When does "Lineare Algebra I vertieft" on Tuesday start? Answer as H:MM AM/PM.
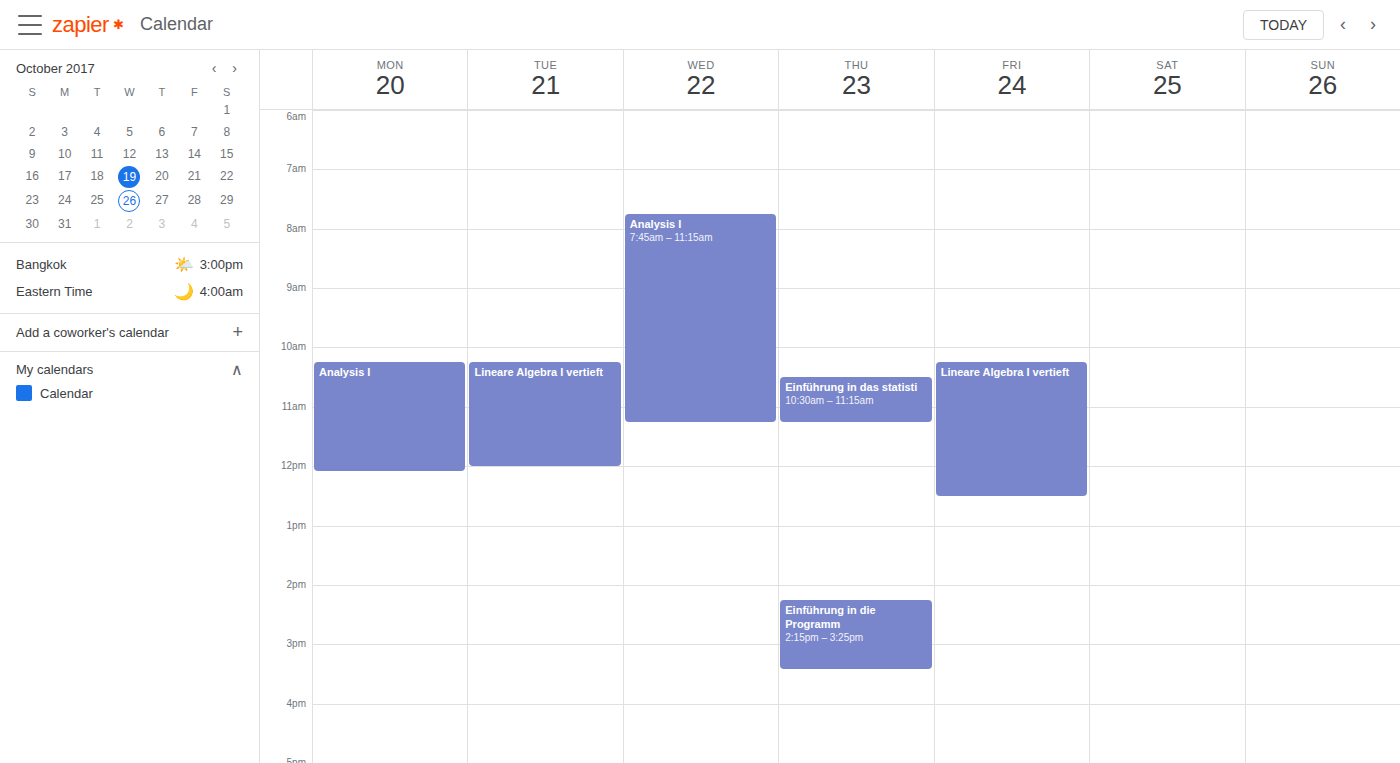
10:15 AM